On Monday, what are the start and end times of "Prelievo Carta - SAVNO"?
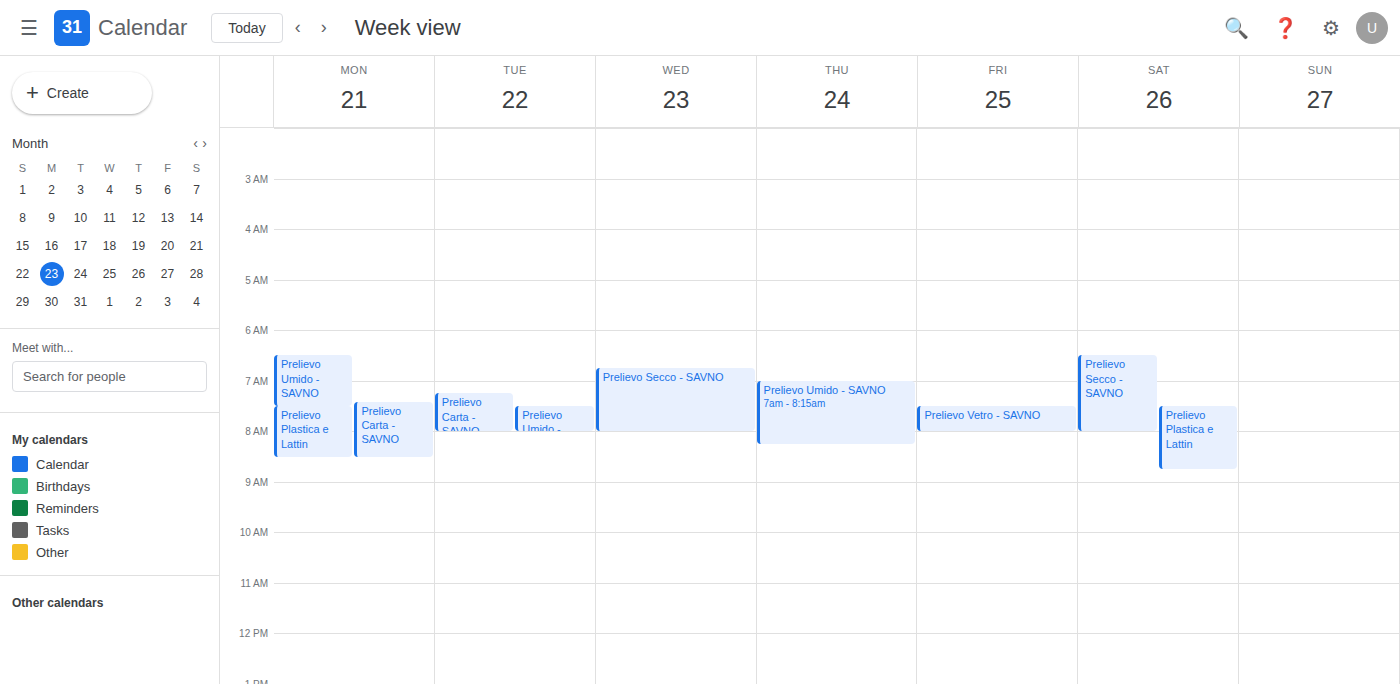
7:25 AM to 8:30 AM